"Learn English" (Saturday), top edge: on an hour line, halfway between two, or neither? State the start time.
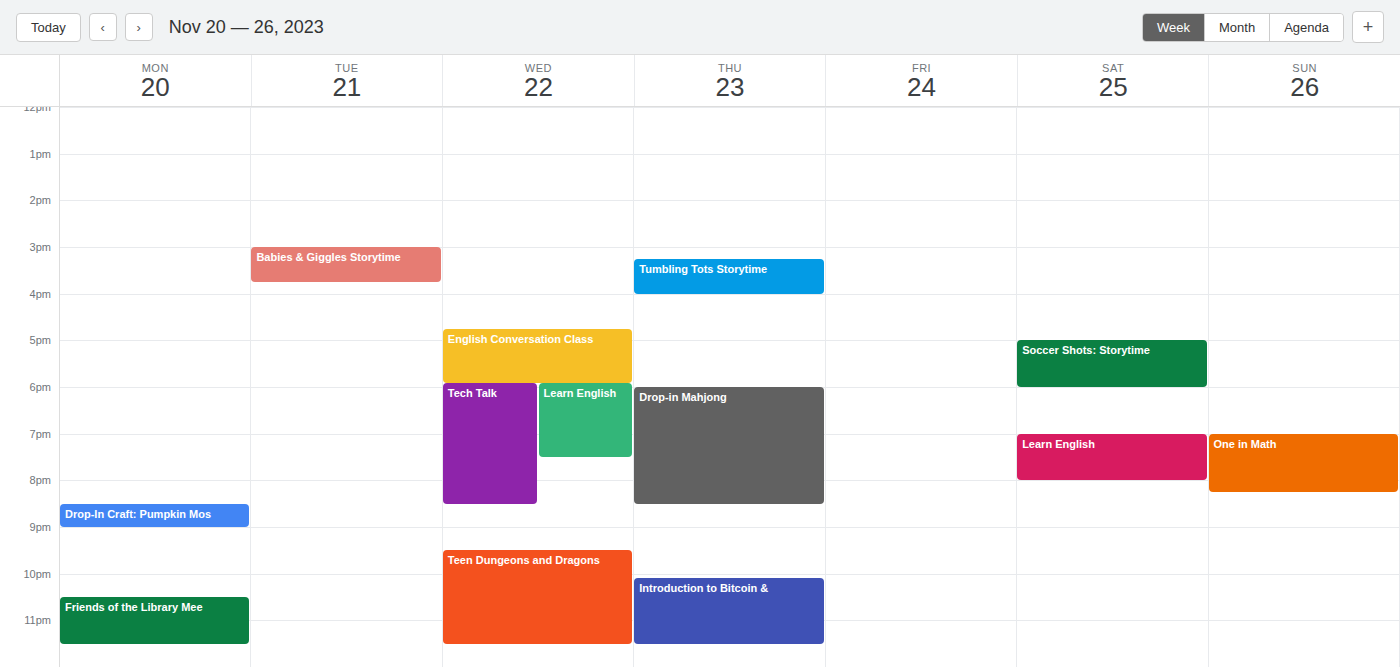
7:00 PM -- exactly on the 7 PM line.